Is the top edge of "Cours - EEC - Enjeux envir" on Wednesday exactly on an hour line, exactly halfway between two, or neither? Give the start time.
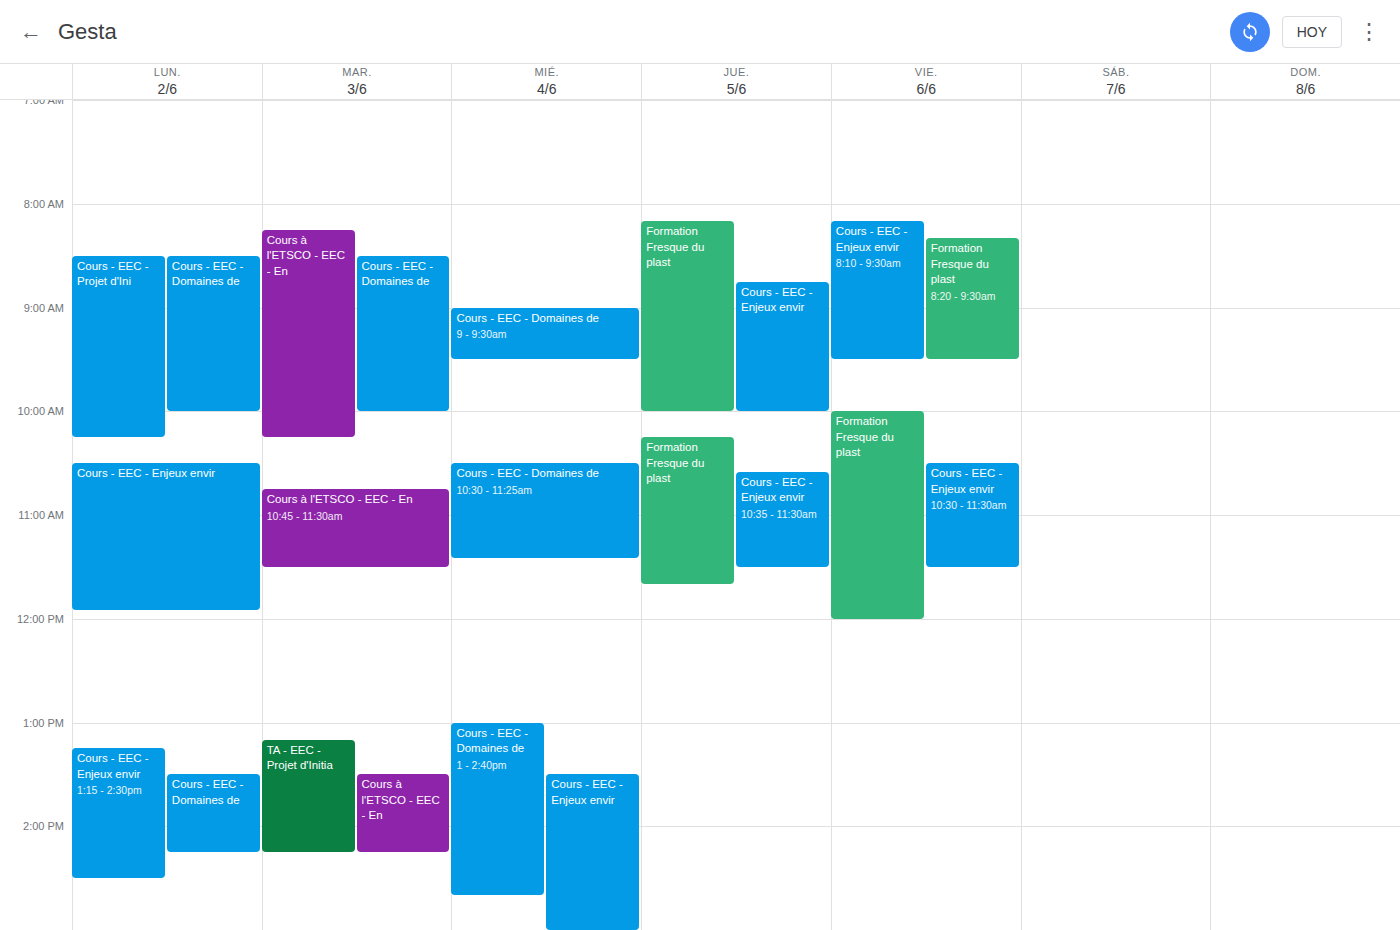
1:30 PM -- halfway between the 1 PM and 2 PM lines.